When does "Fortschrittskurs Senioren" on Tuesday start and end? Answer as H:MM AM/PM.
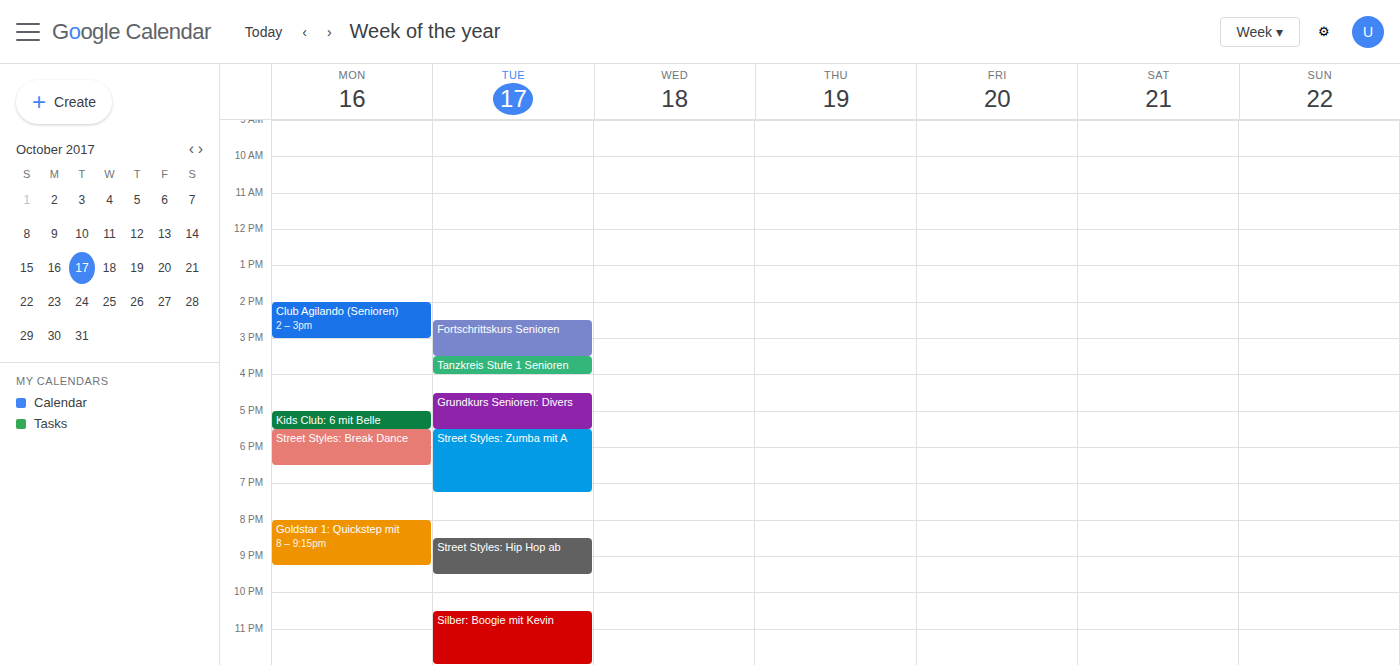
2:30 PM to 3:30 PM